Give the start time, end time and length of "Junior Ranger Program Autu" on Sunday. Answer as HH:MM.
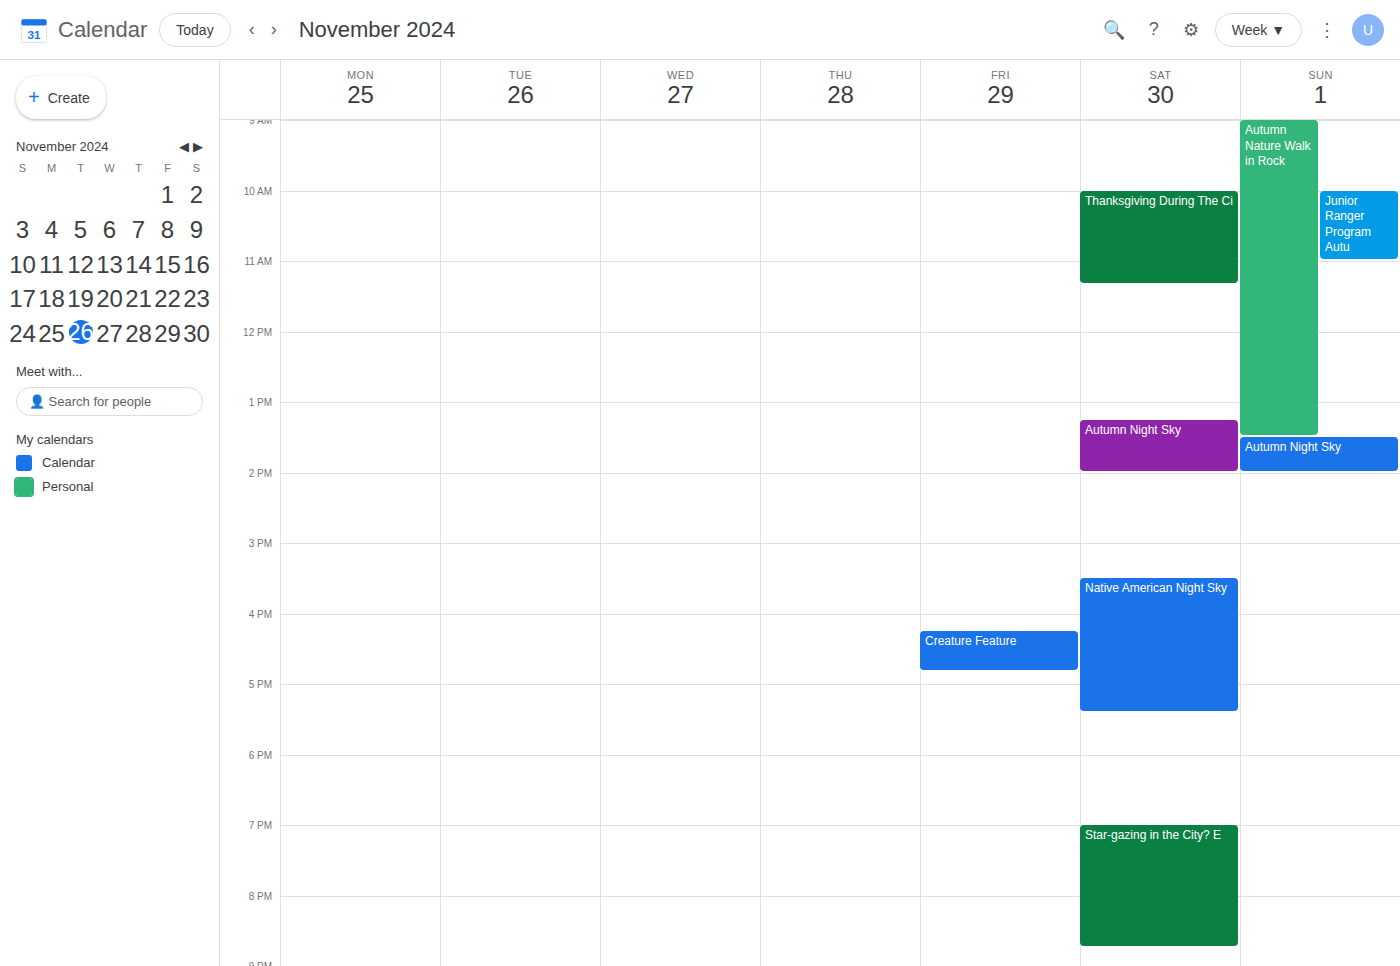
10:00 to 11:00, 1 hour